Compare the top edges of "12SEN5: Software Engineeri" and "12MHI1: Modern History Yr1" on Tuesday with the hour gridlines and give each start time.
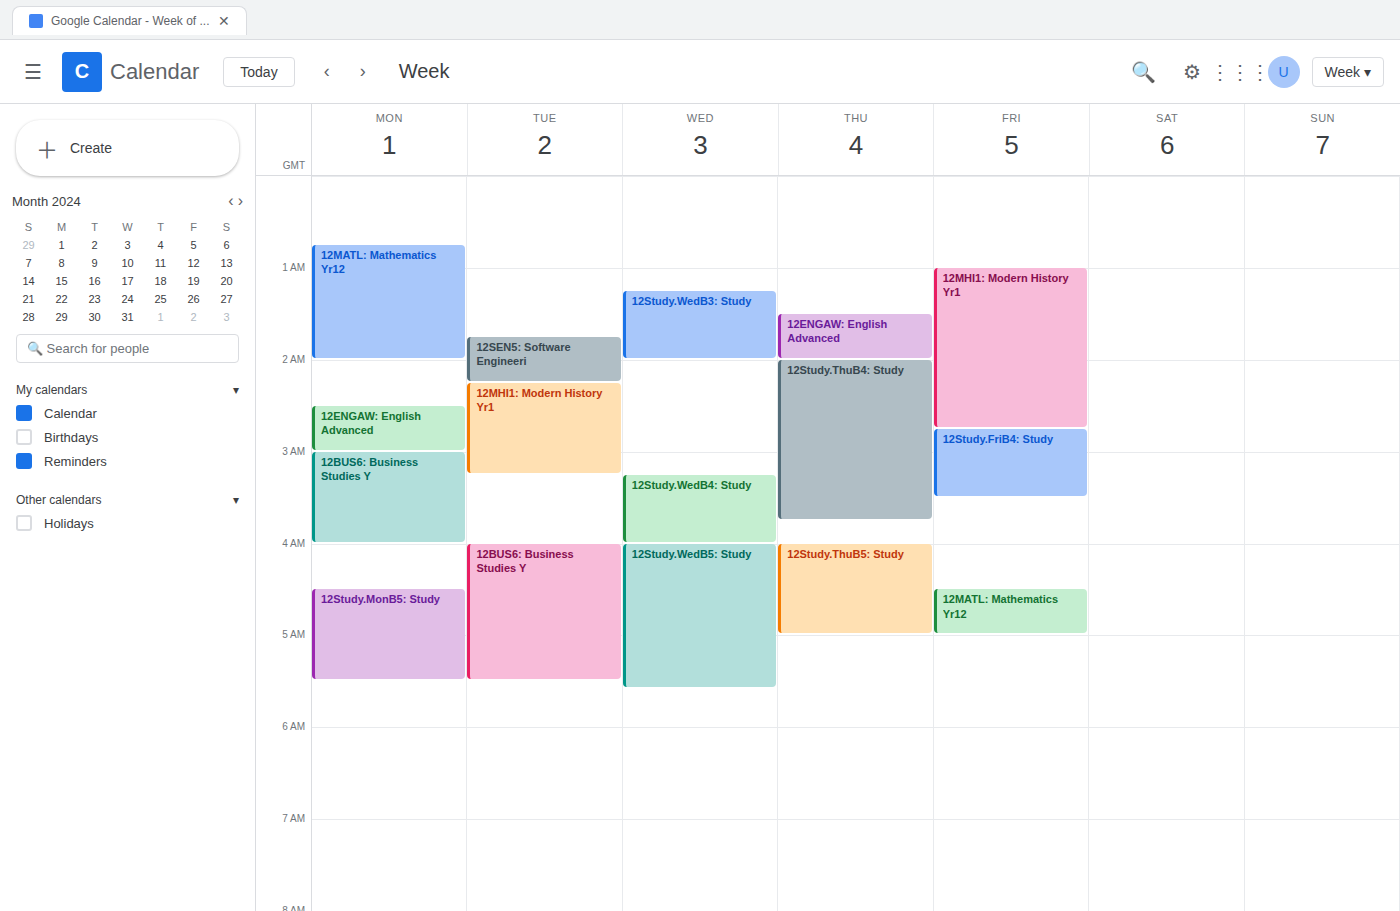
"12SEN5: Software Engineeri": 1:45 AM, neither: three quarters of the way from the 1 AM line to the 2 AM line. "12MHI1: Modern History Yr1": 2:15 AM, neither: a quarter of the way from the 2 AM line to the 3 AM line.